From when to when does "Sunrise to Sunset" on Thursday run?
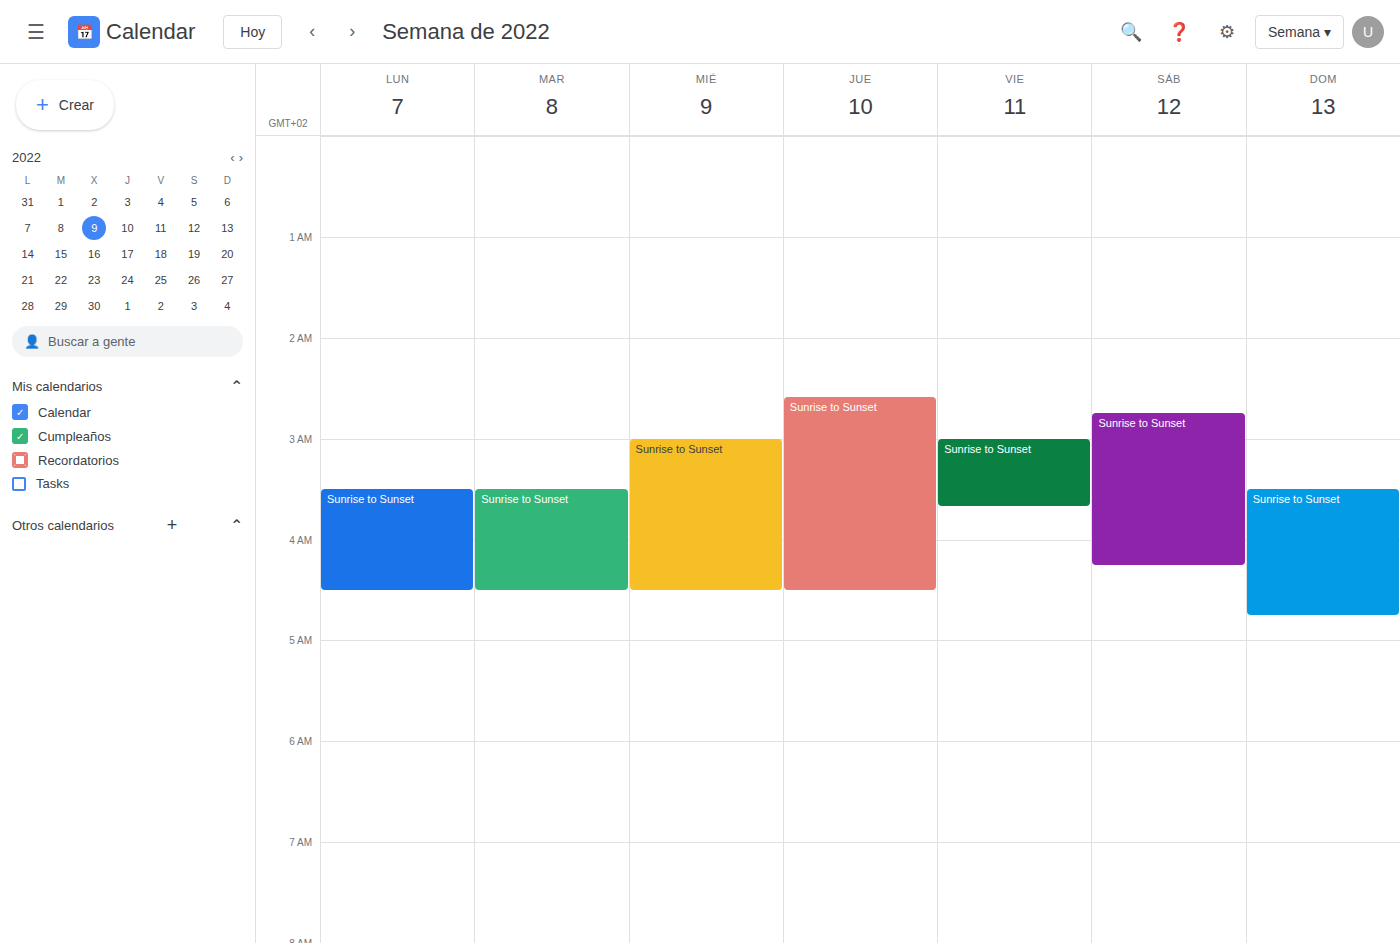
2:35 AM to 4:30 AM